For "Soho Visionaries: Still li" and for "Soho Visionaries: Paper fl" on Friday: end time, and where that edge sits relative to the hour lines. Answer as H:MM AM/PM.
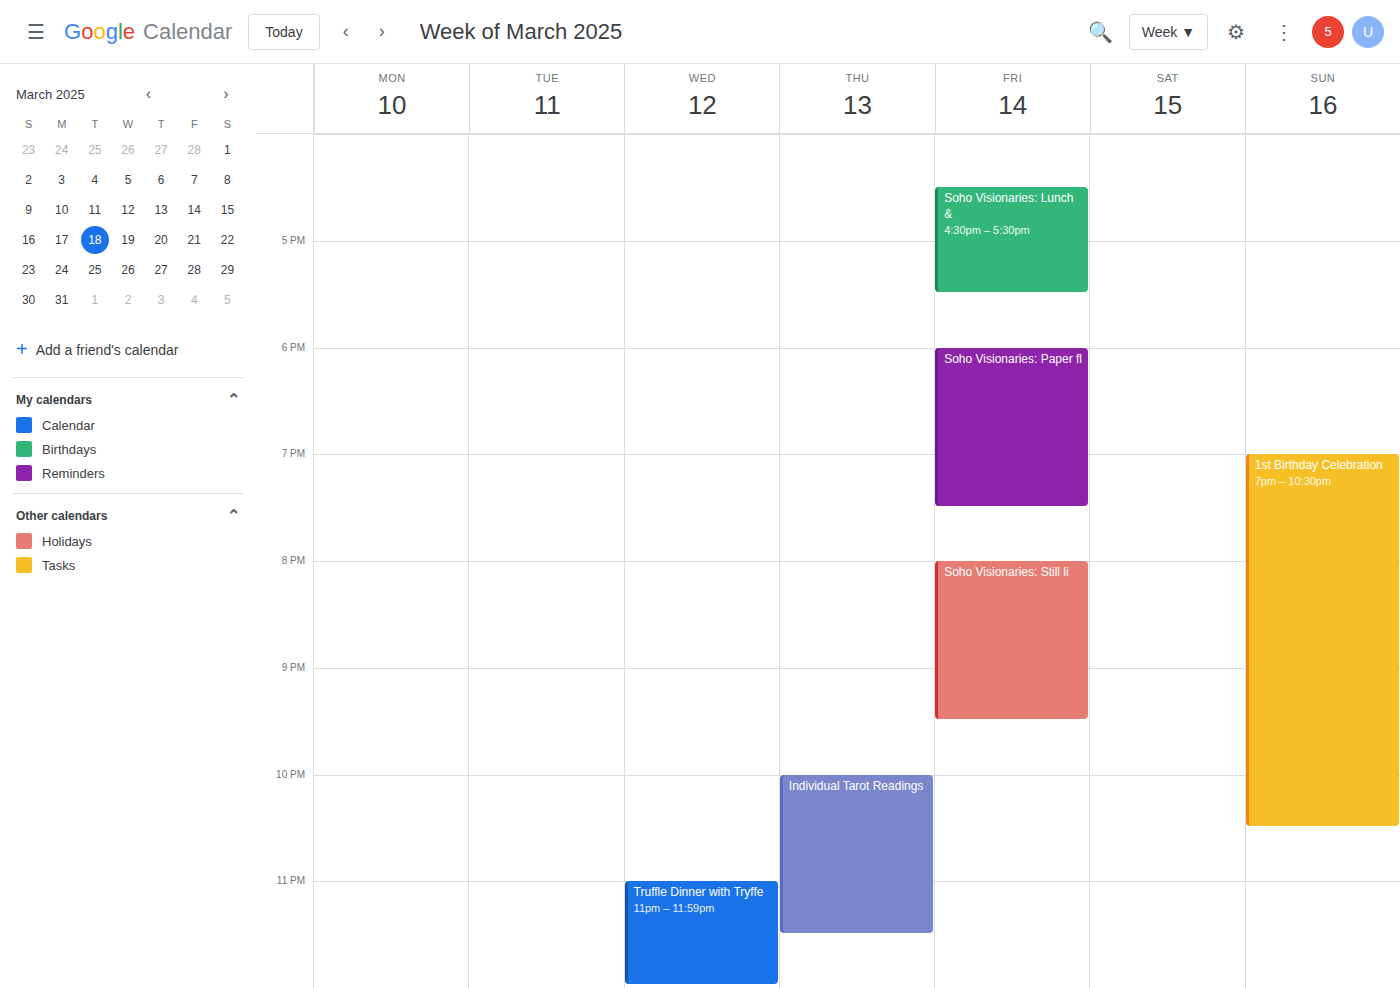
"Soho Visionaries: Still li": 9:30 PM, halfway between the 9 PM and 10 PM lines. "Soho Visionaries: Paper fl": 7:30 PM, halfway between the 7 PM and 8 PM lines.